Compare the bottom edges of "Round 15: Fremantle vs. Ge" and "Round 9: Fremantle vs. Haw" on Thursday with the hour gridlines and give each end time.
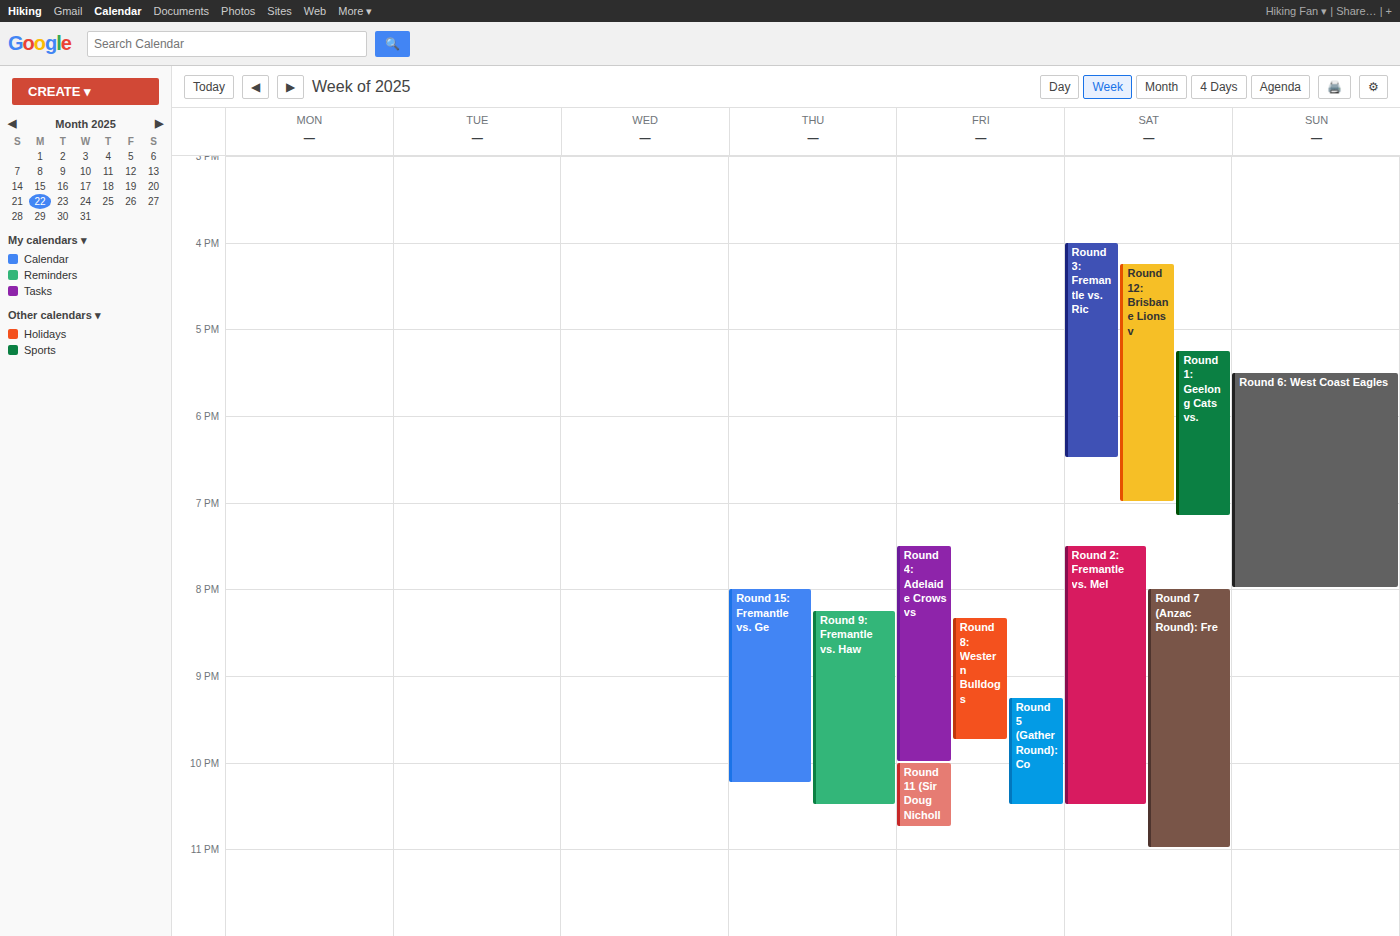
"Round 15: Fremantle vs. Ge": 10:15 PM, neither: a quarter of the way from the 10 PM line to the 11 PM line. "Round 9: Fremantle vs. Haw": 10:30 PM, halfway between the 10 PM and 11 PM lines.